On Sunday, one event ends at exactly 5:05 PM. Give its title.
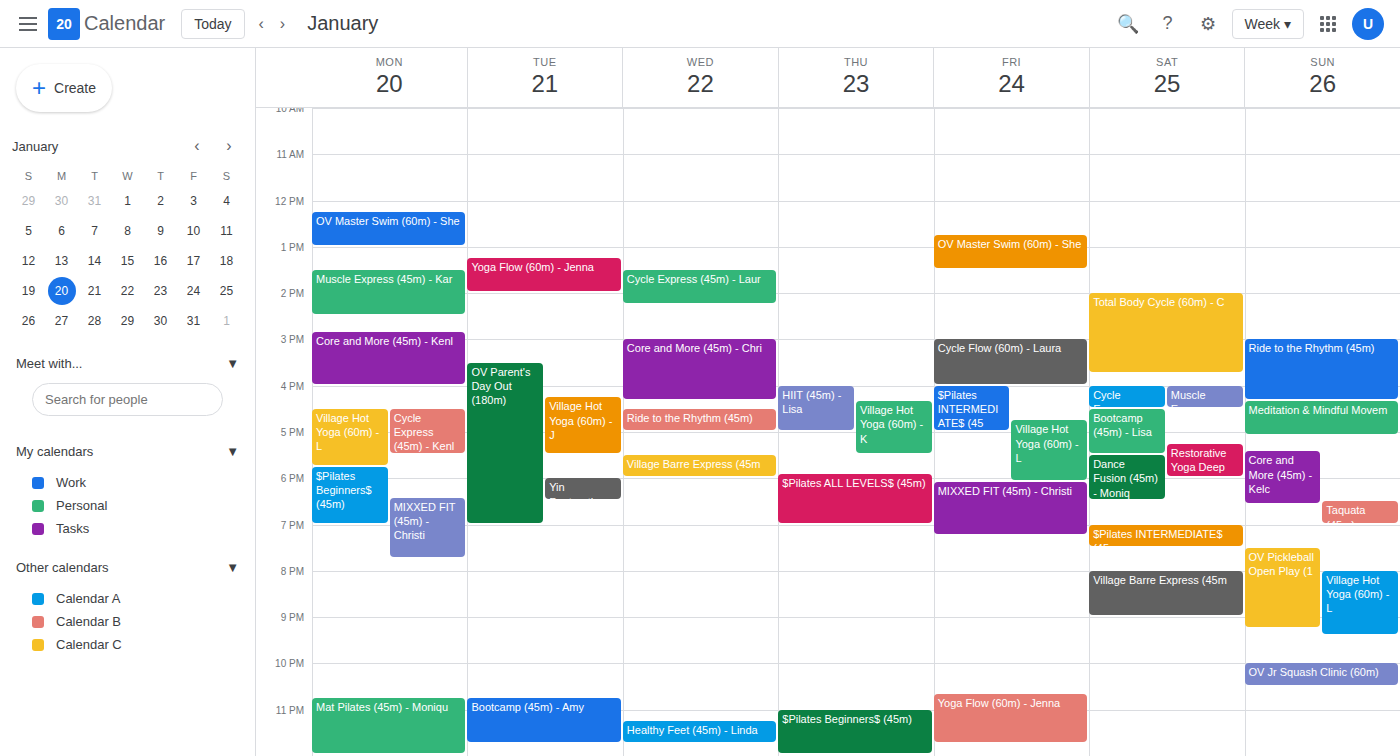
"Meditation & Mindful Movem"